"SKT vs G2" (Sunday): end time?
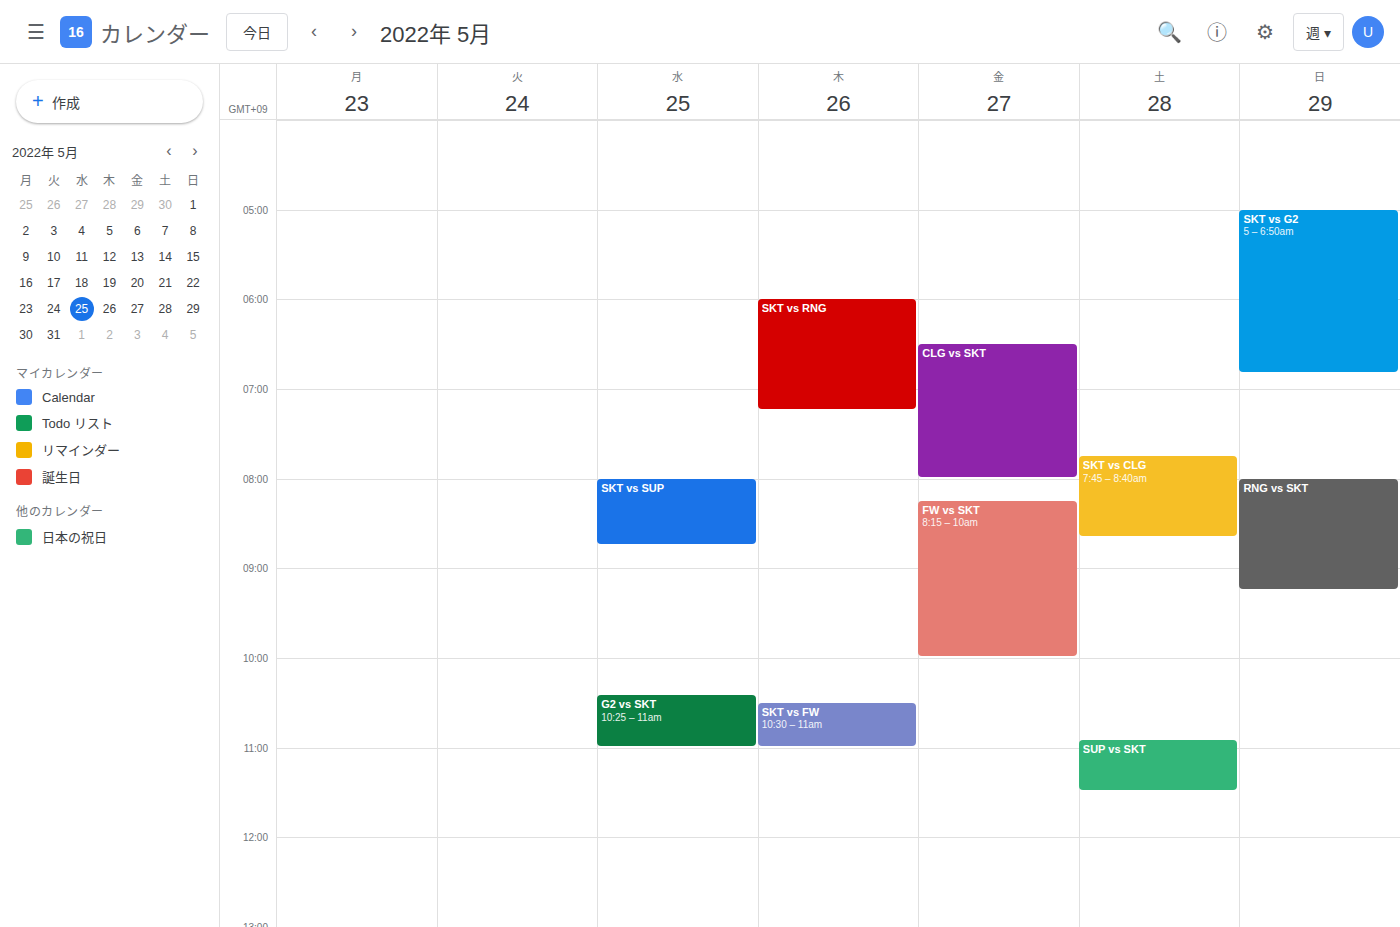
6:50 AM